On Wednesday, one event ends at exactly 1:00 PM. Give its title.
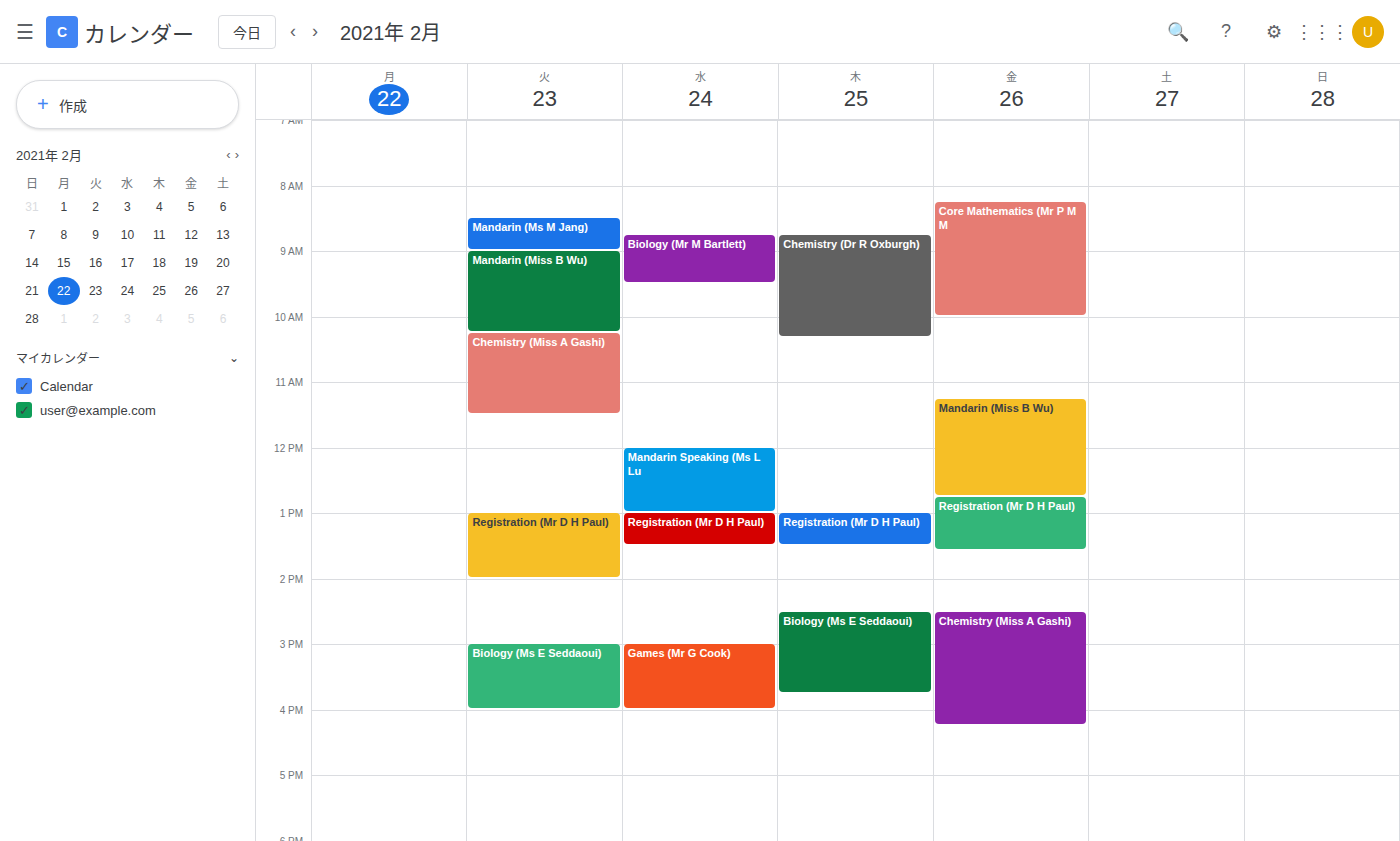
"Mandarin Speaking (Ms L Lu"